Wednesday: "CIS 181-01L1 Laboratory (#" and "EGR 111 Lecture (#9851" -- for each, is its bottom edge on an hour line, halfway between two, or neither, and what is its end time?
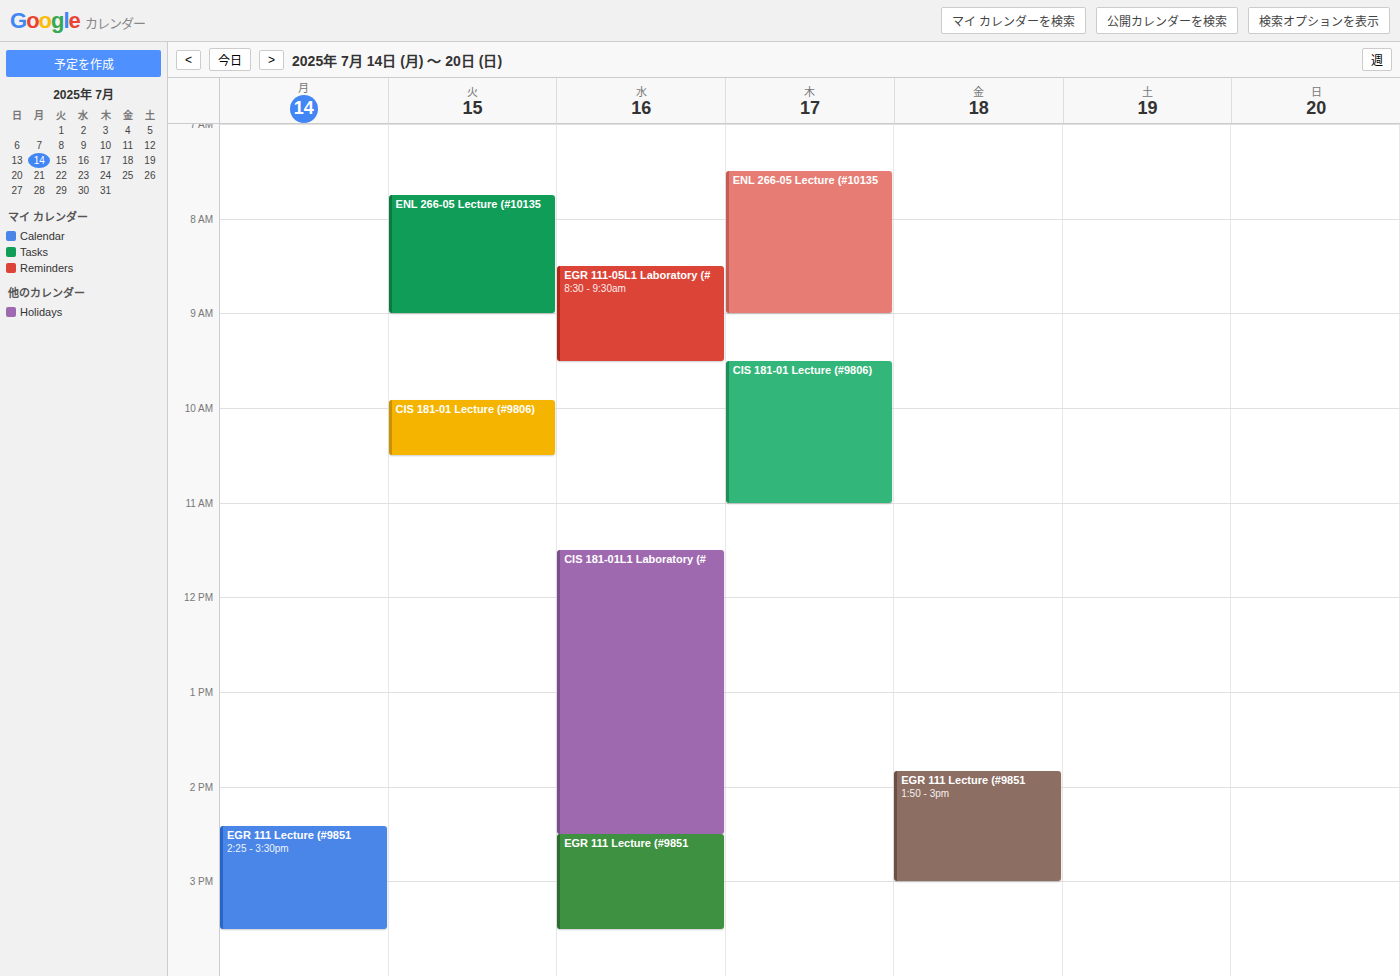
"CIS 181-01L1 Laboratory (#": 14:30, halfway between the 14:00 and 15:00 lines. "EGR 111 Lecture (#9851": 15:30, halfway between the 15:00 and 16:00 lines.